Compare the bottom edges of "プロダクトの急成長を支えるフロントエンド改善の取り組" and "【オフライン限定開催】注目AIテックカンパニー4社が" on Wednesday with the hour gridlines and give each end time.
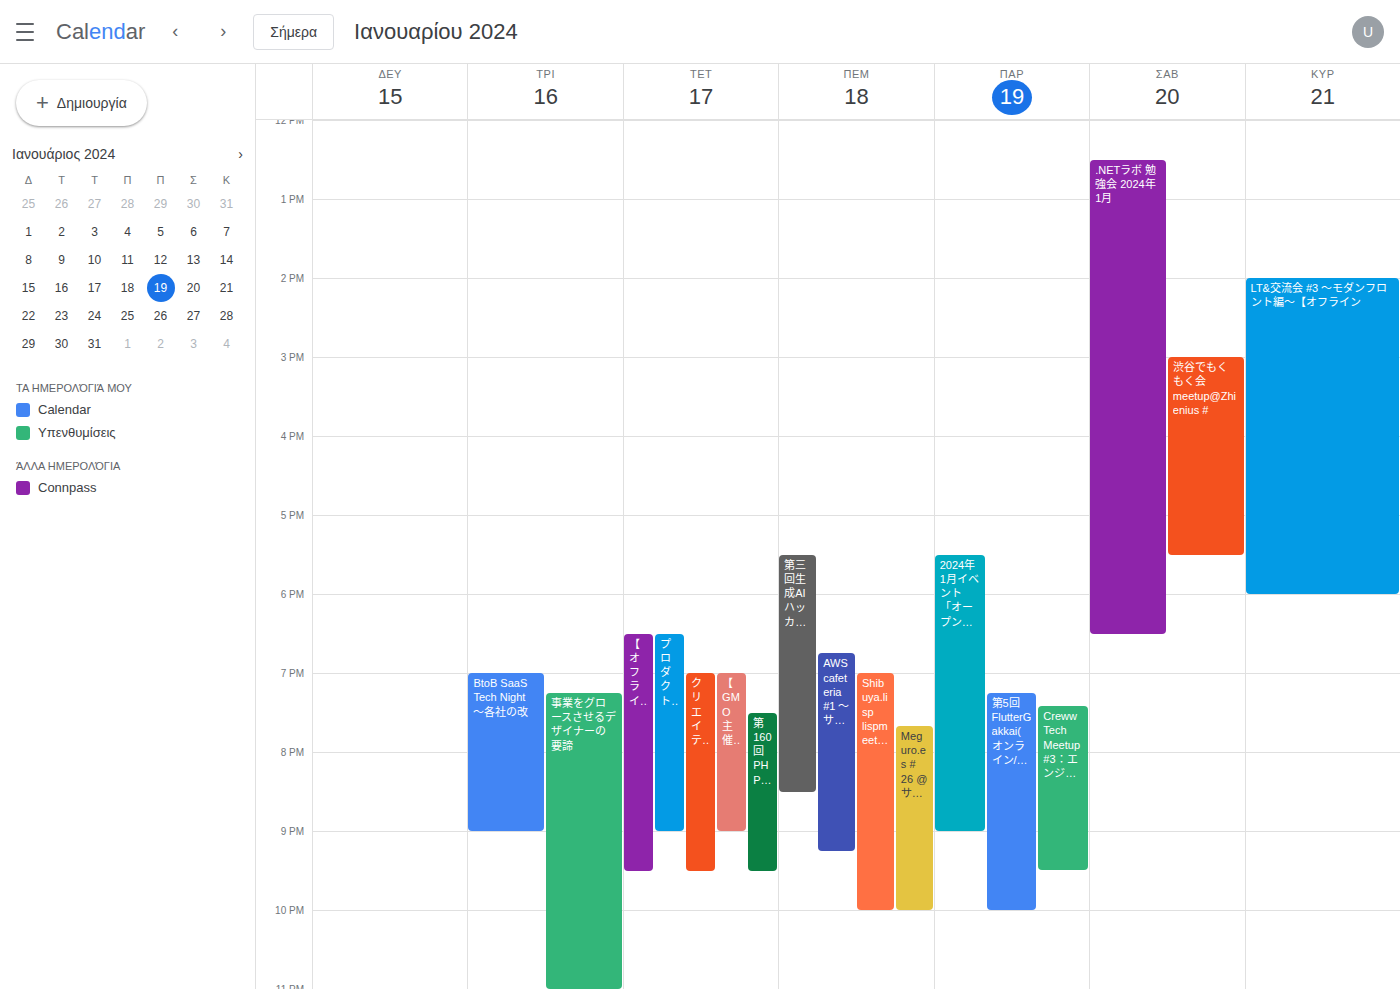
"プロダクトの急成長を支えるフロントエンド改善の取り組": 21:00, exactly on the 21:00 line. "【オフライン限定開催】注目AIテックカンパニー4社が": 21:30, halfway between the 21:00 and 22:00 lines.